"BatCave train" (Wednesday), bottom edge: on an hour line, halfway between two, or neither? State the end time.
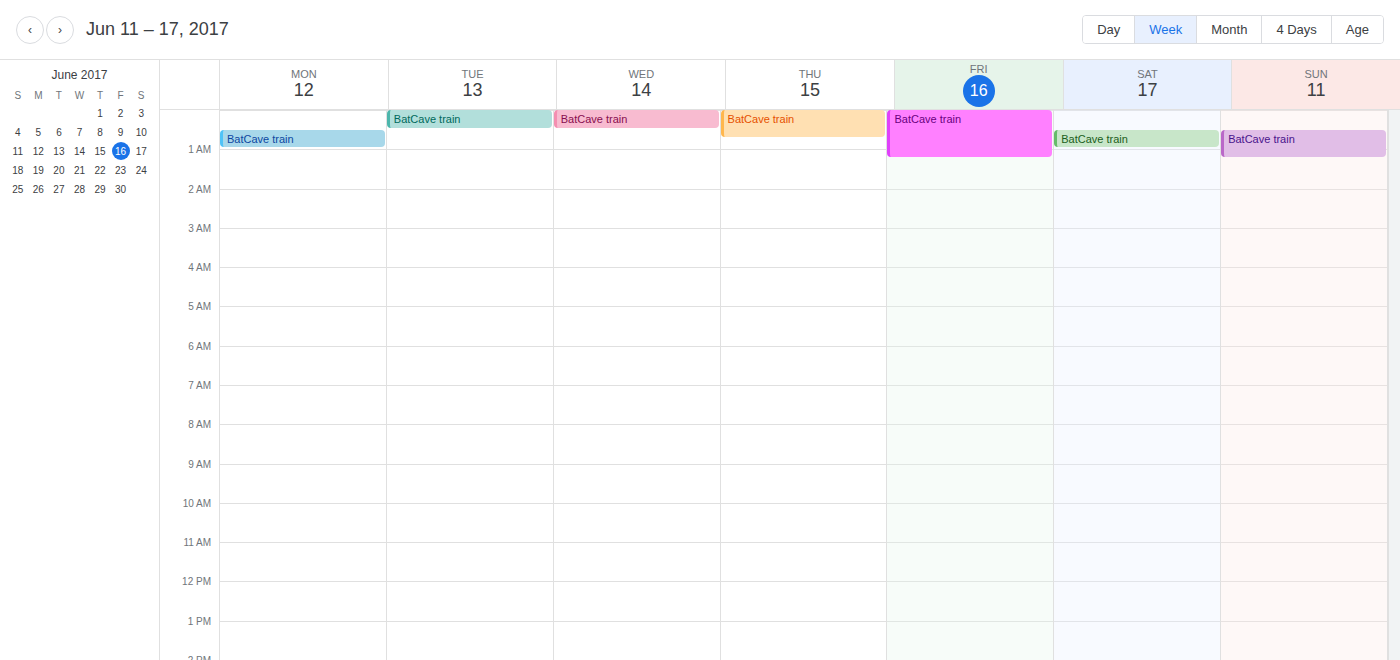
12:30 AM -- halfway between the 12 AM and 1 AM lines.